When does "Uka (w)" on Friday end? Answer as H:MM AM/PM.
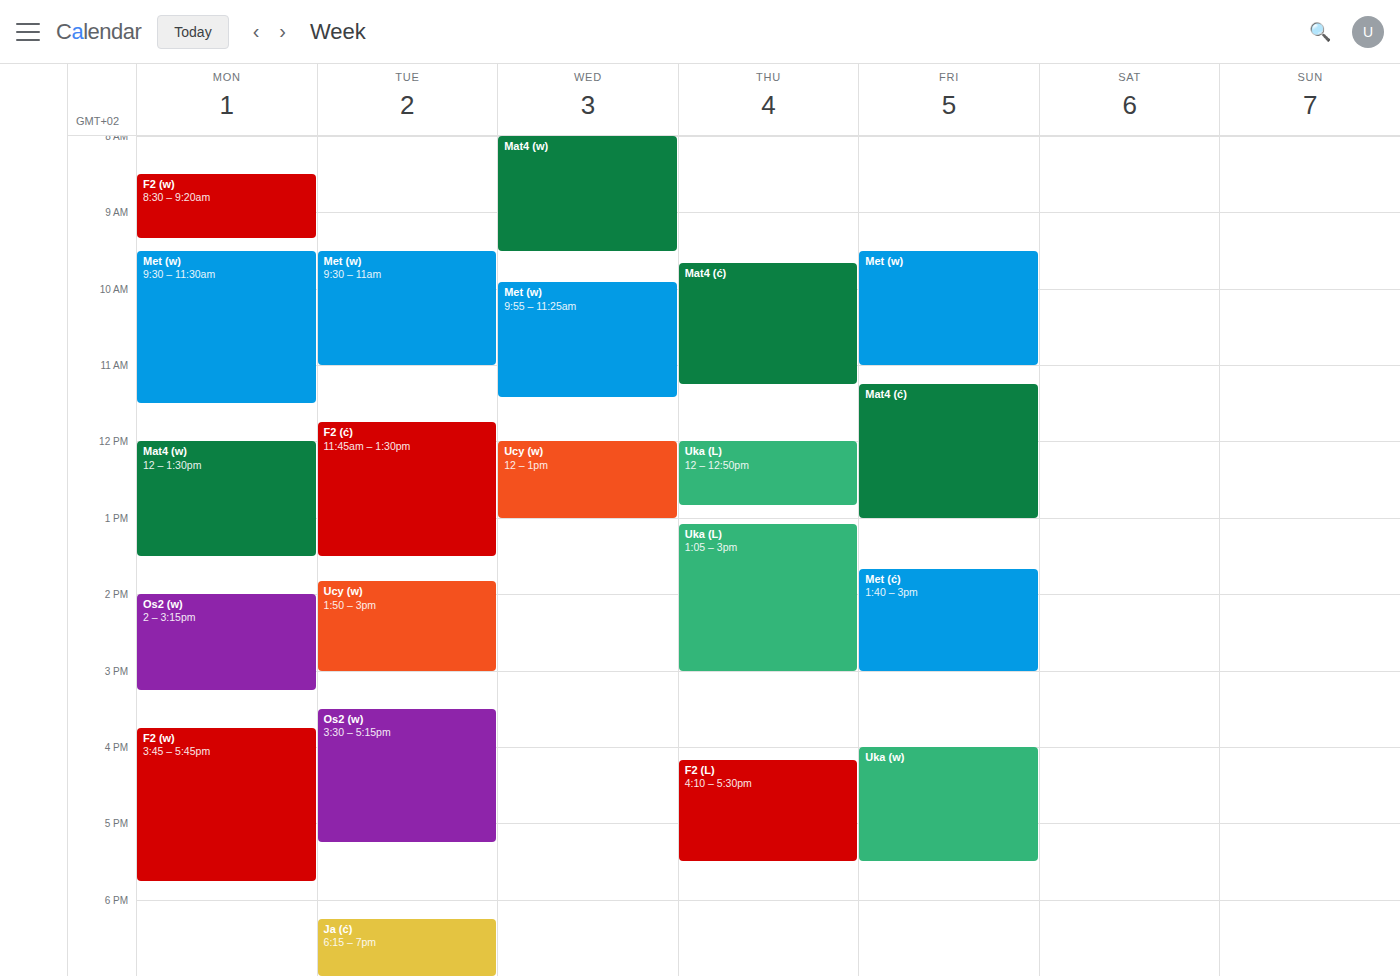
5:30 PM